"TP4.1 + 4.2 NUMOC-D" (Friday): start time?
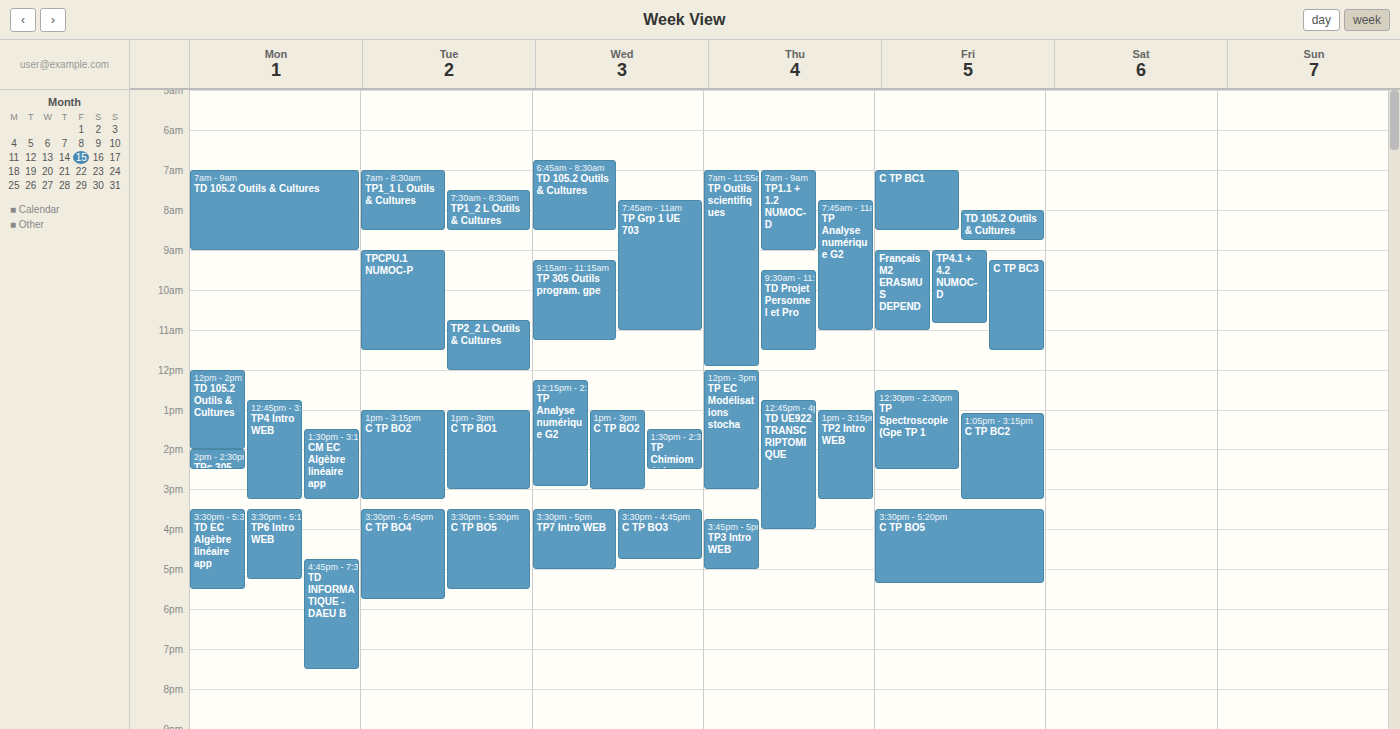
9:00 AM